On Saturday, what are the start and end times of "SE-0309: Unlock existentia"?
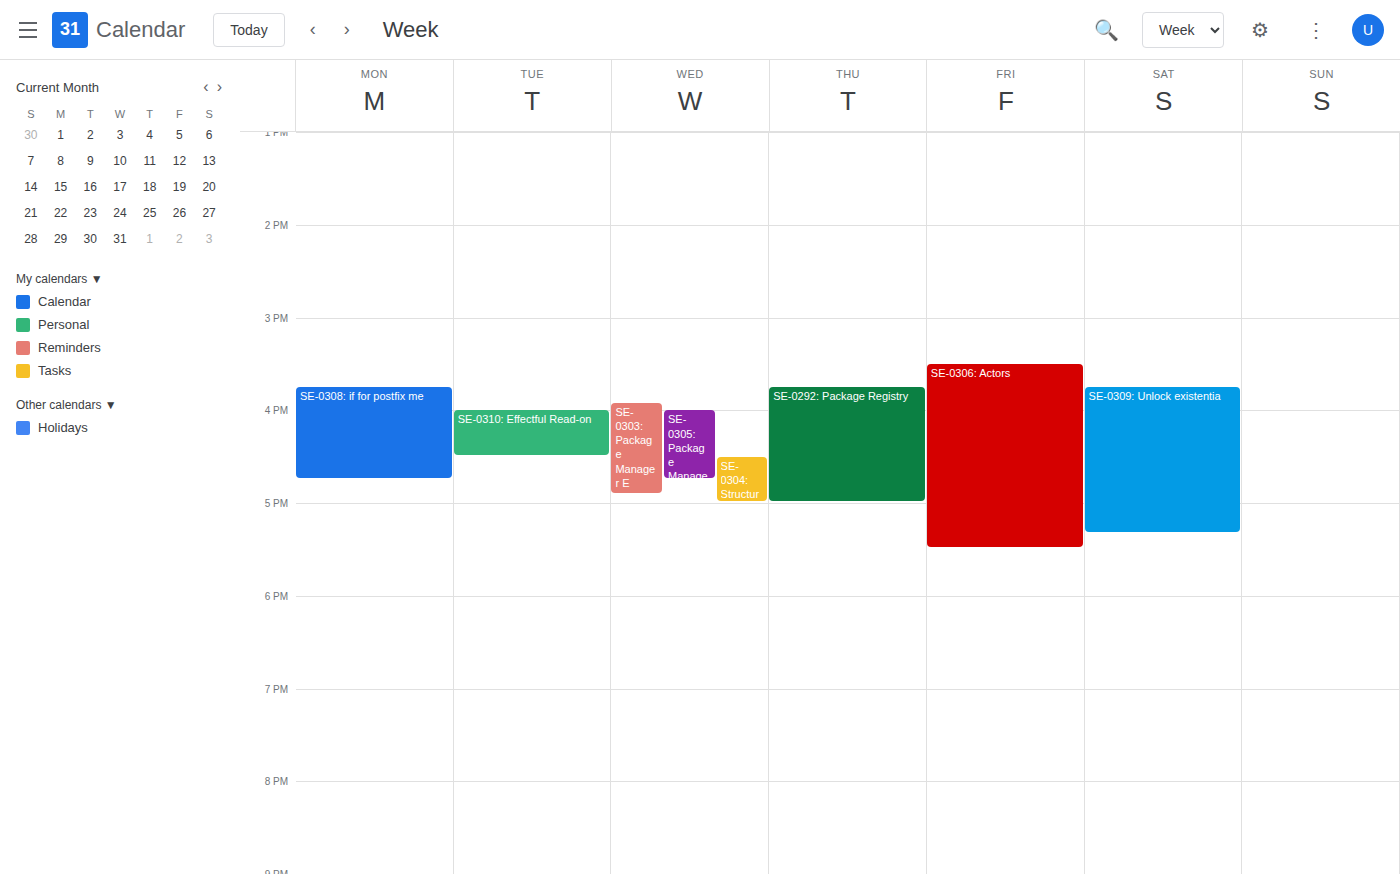
3:45 PM to 5:20 PM